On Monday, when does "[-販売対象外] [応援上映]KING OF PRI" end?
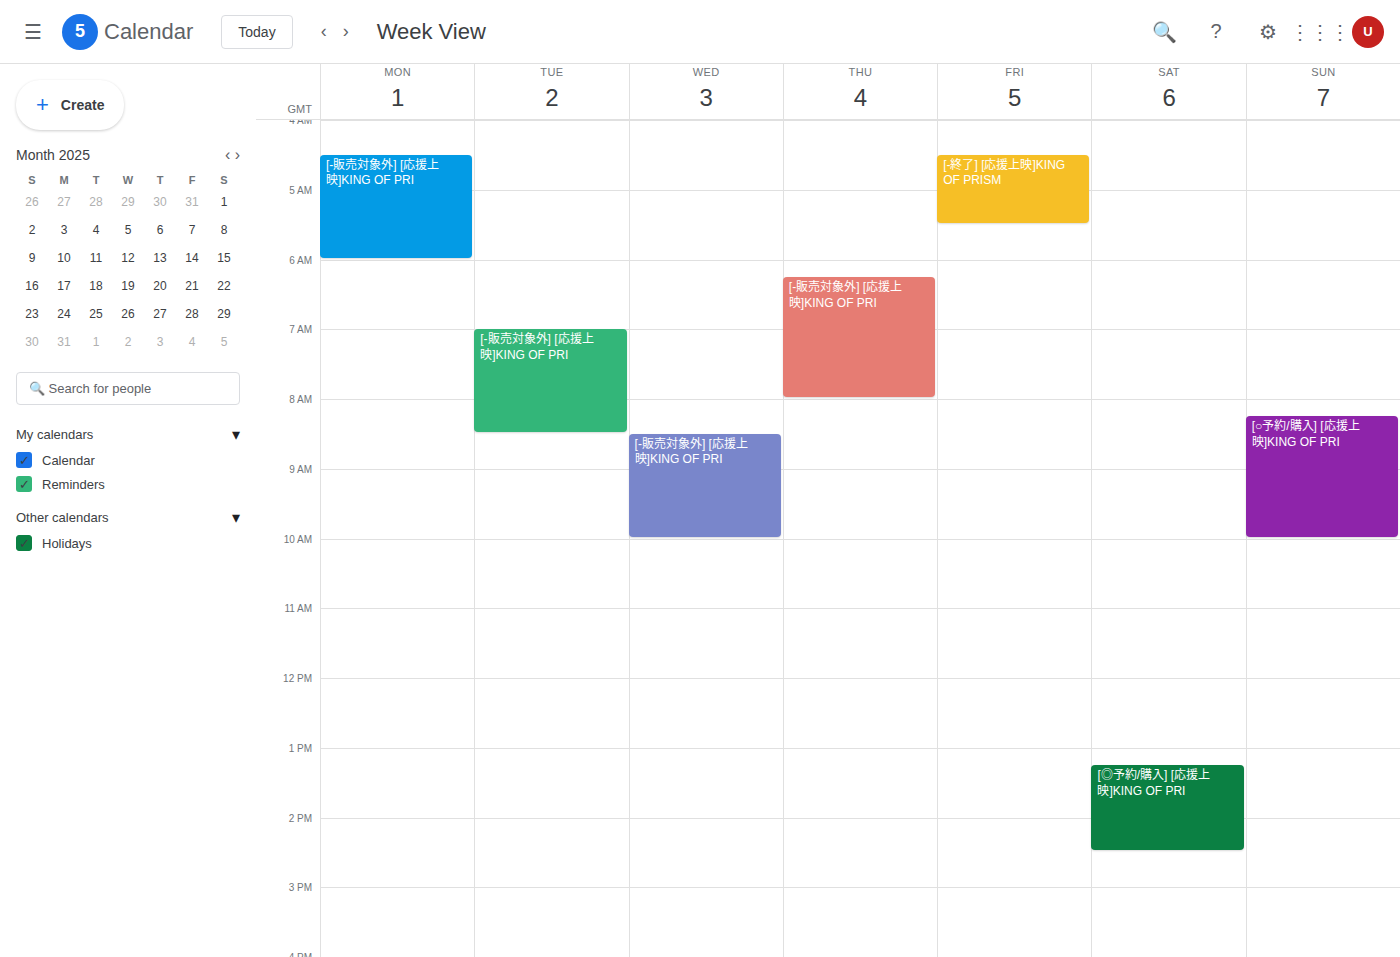
6:00 AM